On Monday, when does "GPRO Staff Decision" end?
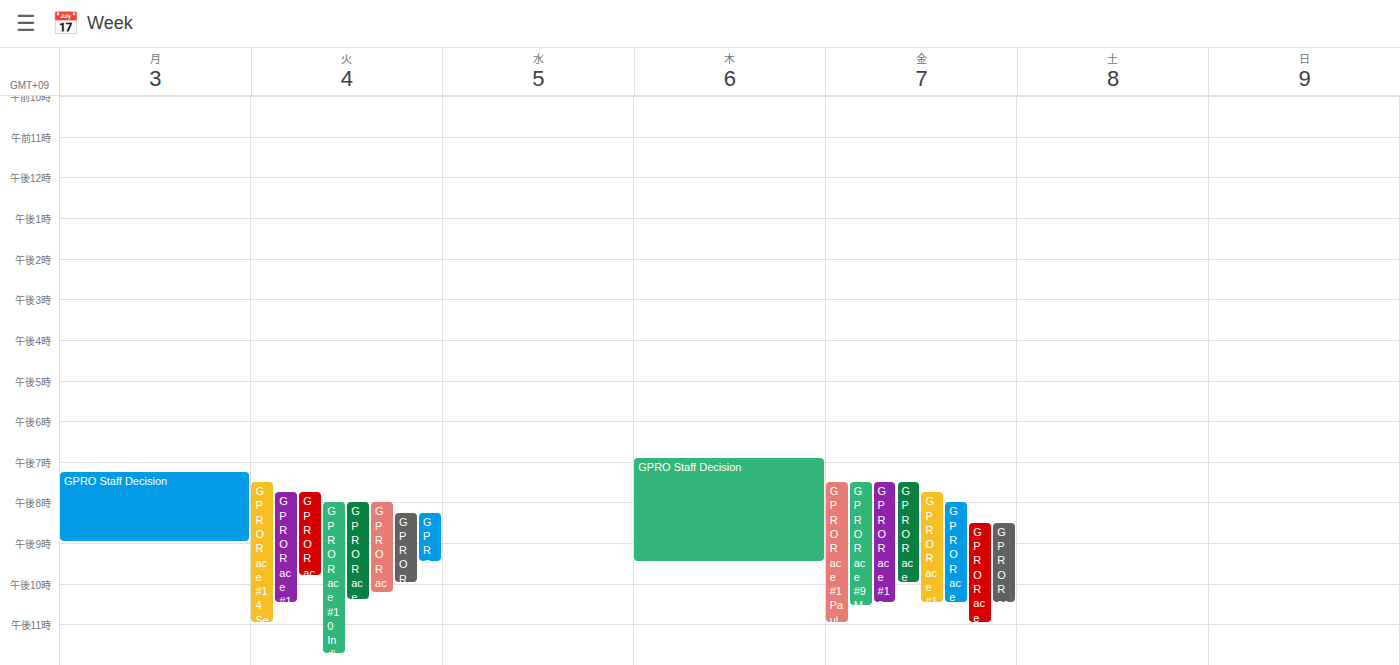
9:00 PM